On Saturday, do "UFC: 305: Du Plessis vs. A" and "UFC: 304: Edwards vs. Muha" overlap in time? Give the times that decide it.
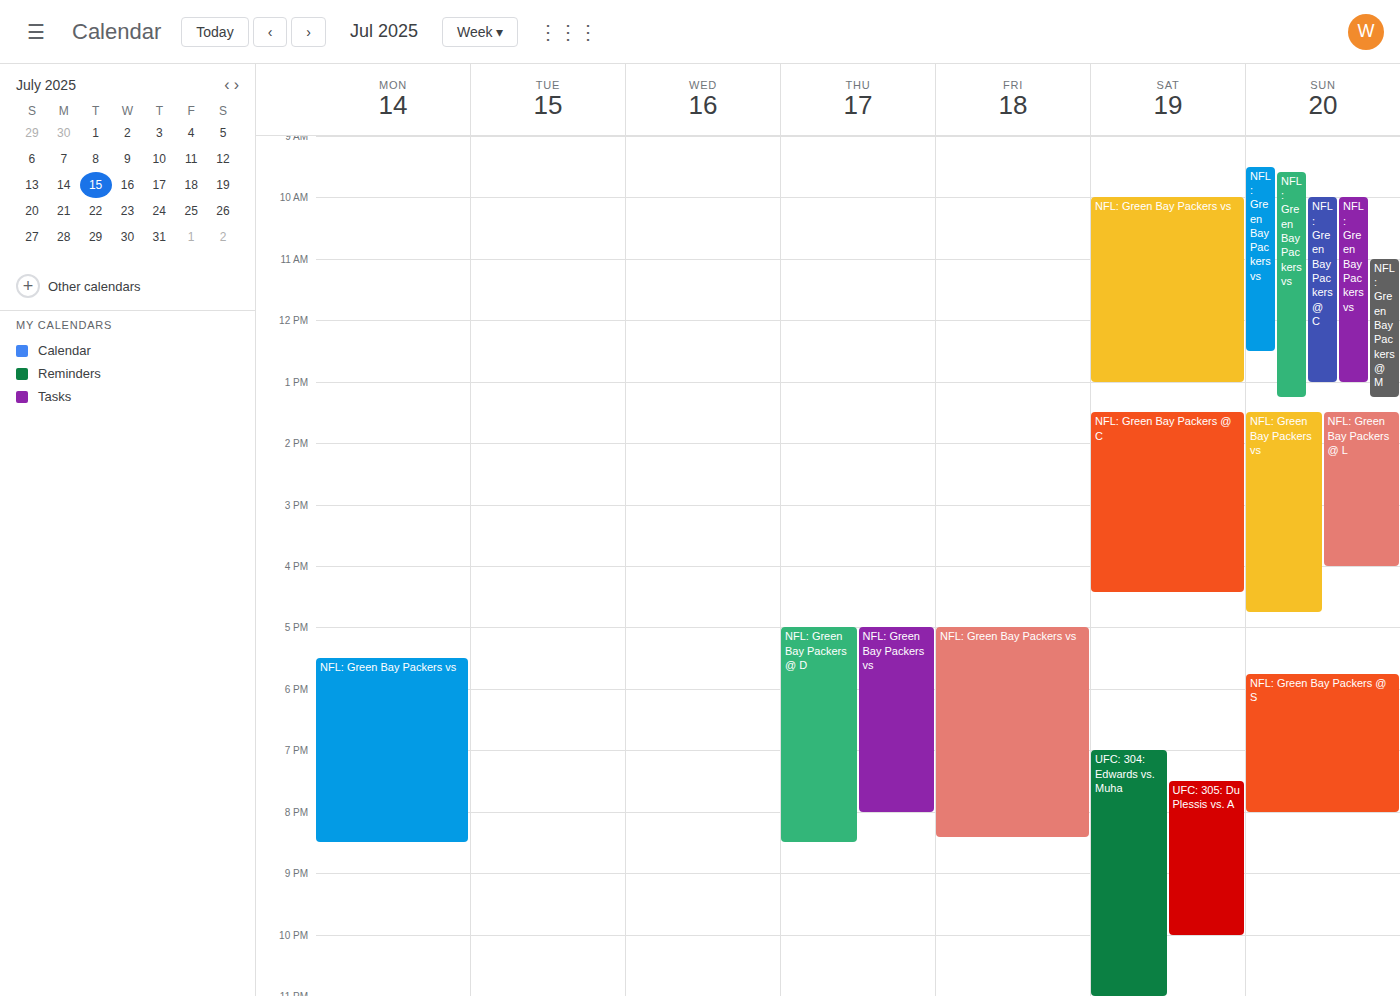
"UFC: 305: Du Plessis vs. A" runs 7:30 PM to 10:00 PM, inside "UFC: 304: Edwards vs. Muha" -- they overlap.